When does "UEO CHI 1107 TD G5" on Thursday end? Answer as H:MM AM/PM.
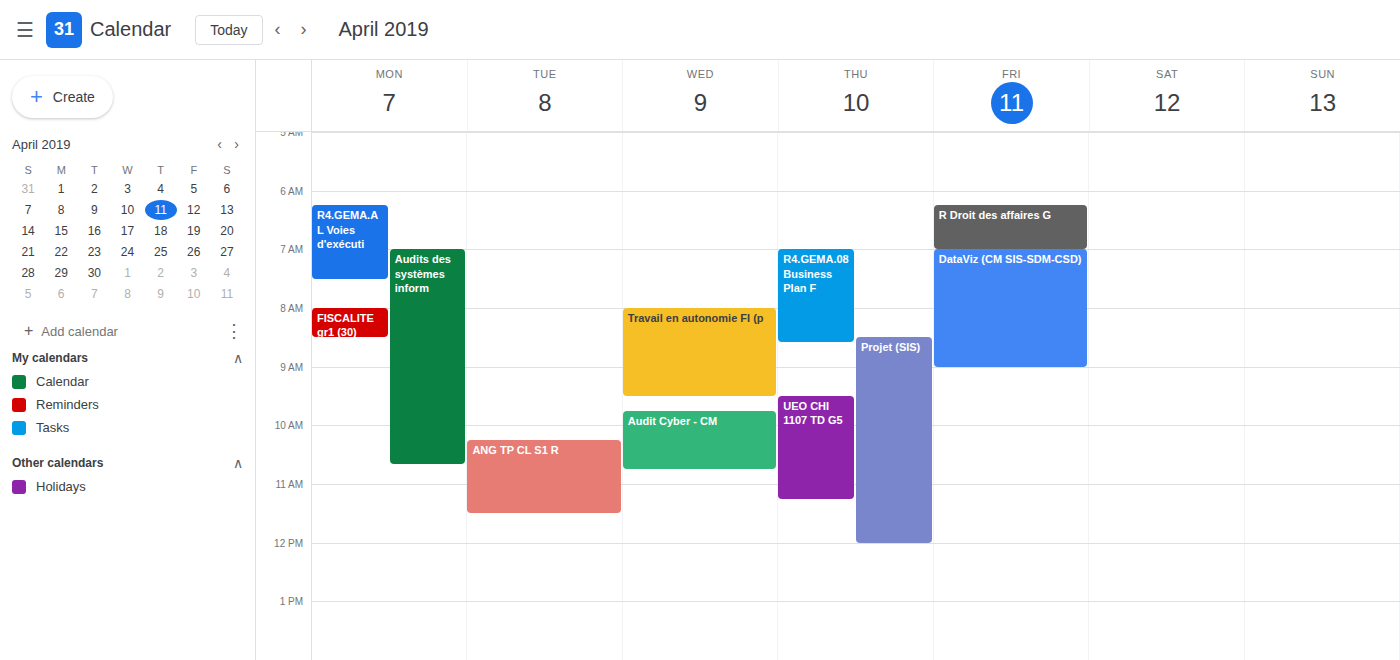
11:15 AM